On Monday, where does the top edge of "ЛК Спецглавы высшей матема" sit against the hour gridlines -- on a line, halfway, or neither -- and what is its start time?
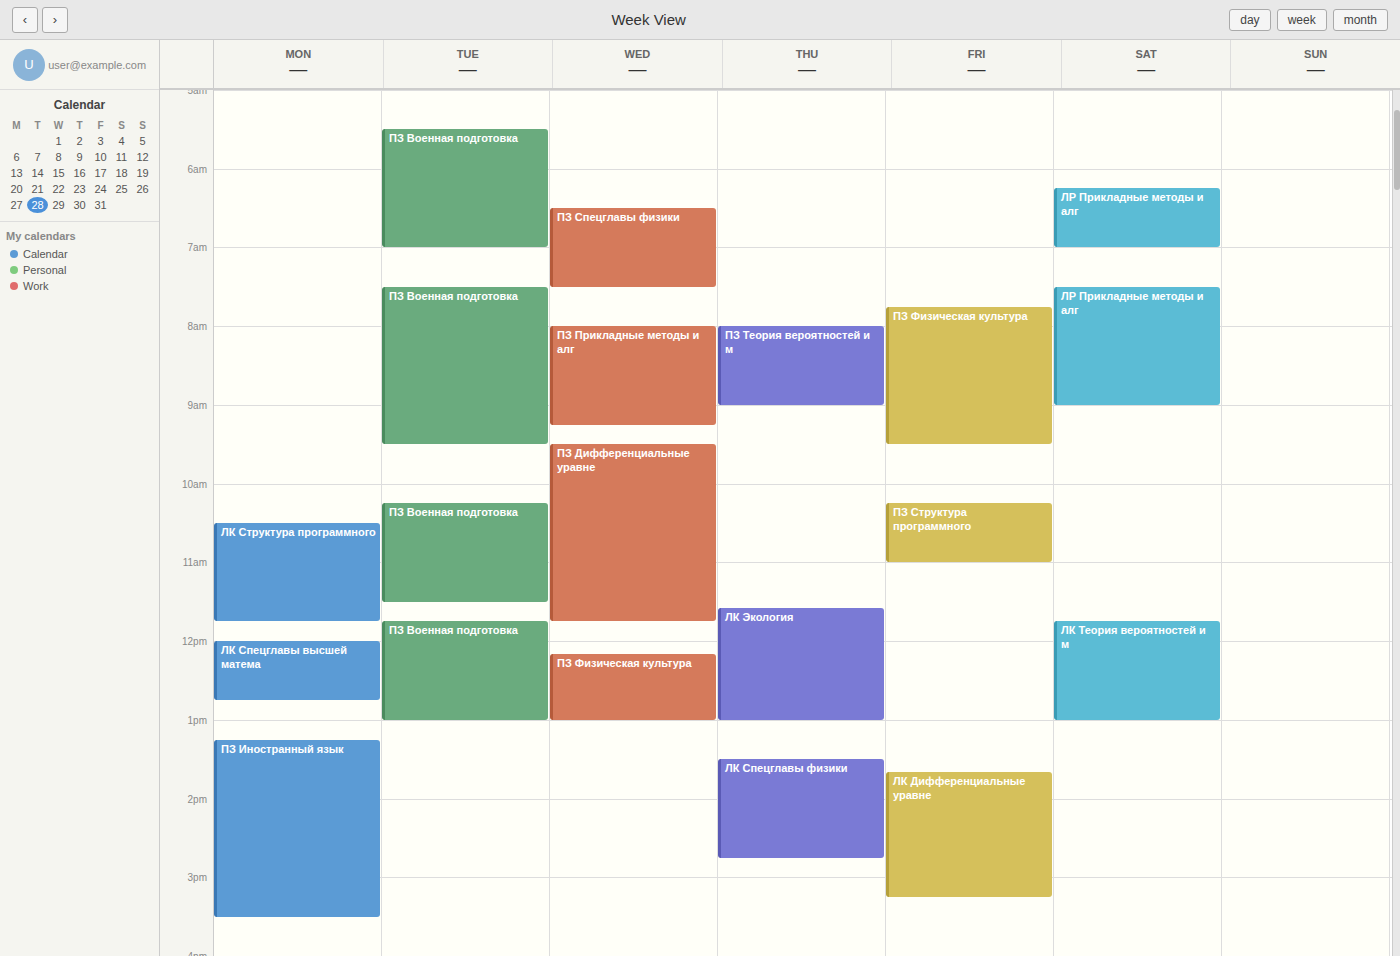
12:00 -- exactly on the 12:00 line.